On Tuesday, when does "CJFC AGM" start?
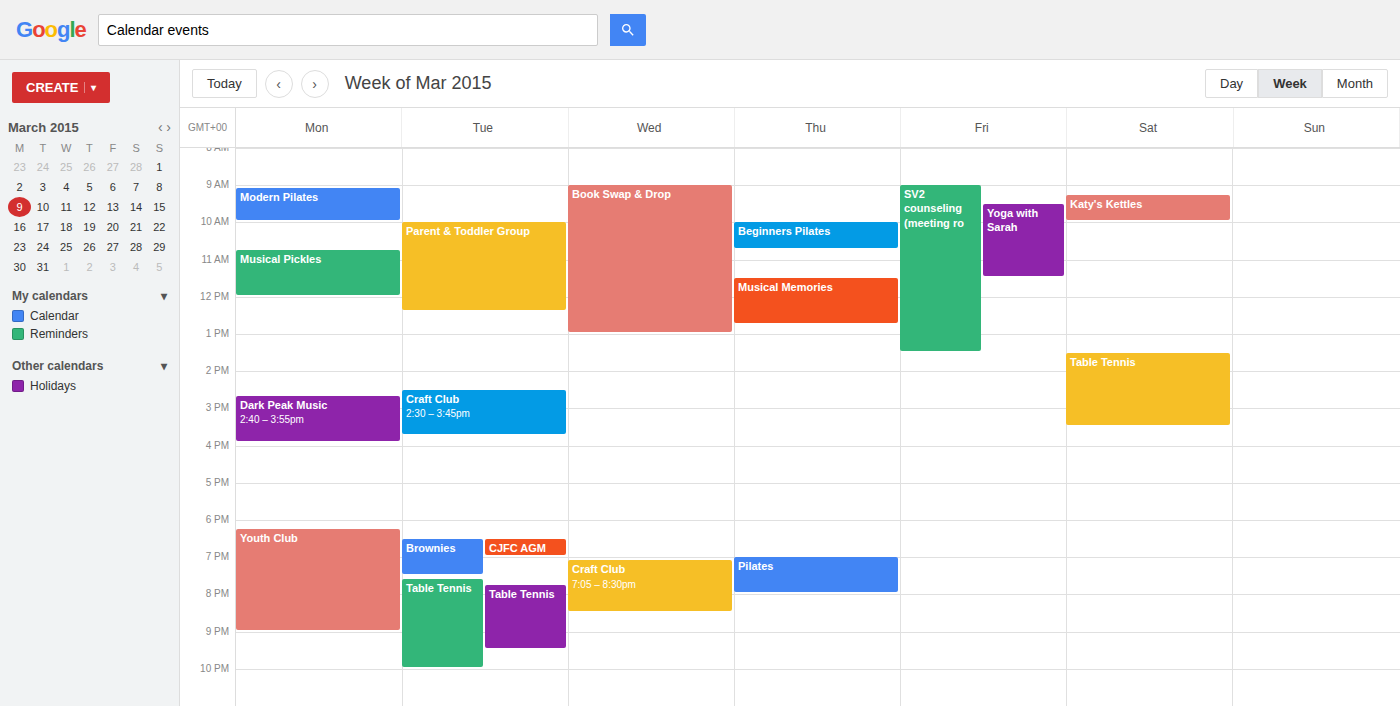
6:30 PM